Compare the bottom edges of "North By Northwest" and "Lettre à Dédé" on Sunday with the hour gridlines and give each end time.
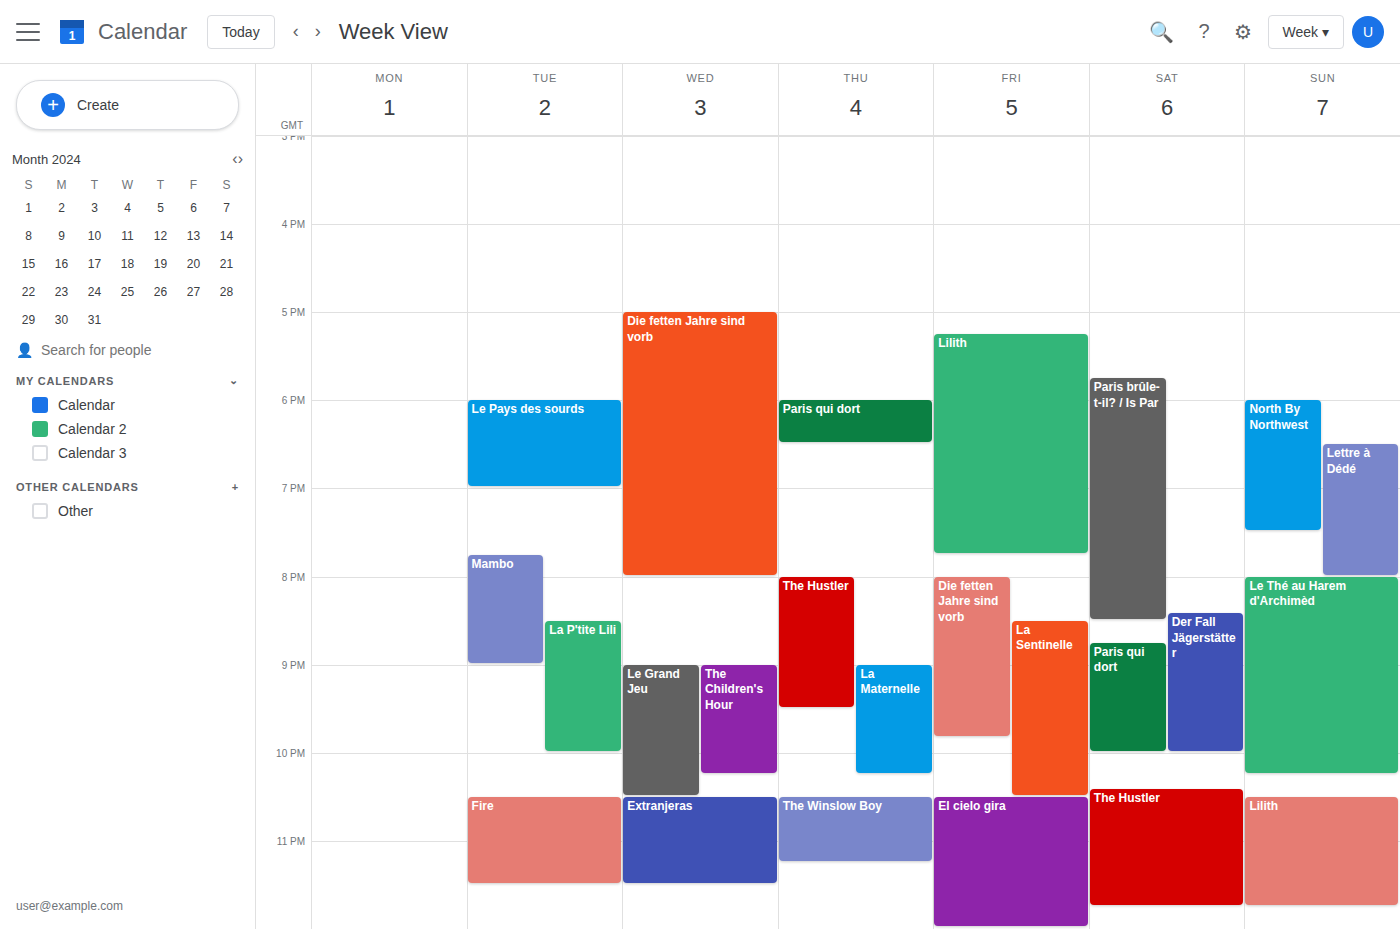
"North By Northwest": 7:30 PM, halfway between the 7 PM and 8 PM lines. "Lettre à Dédé": 8:00 PM, exactly on the 8 PM line.